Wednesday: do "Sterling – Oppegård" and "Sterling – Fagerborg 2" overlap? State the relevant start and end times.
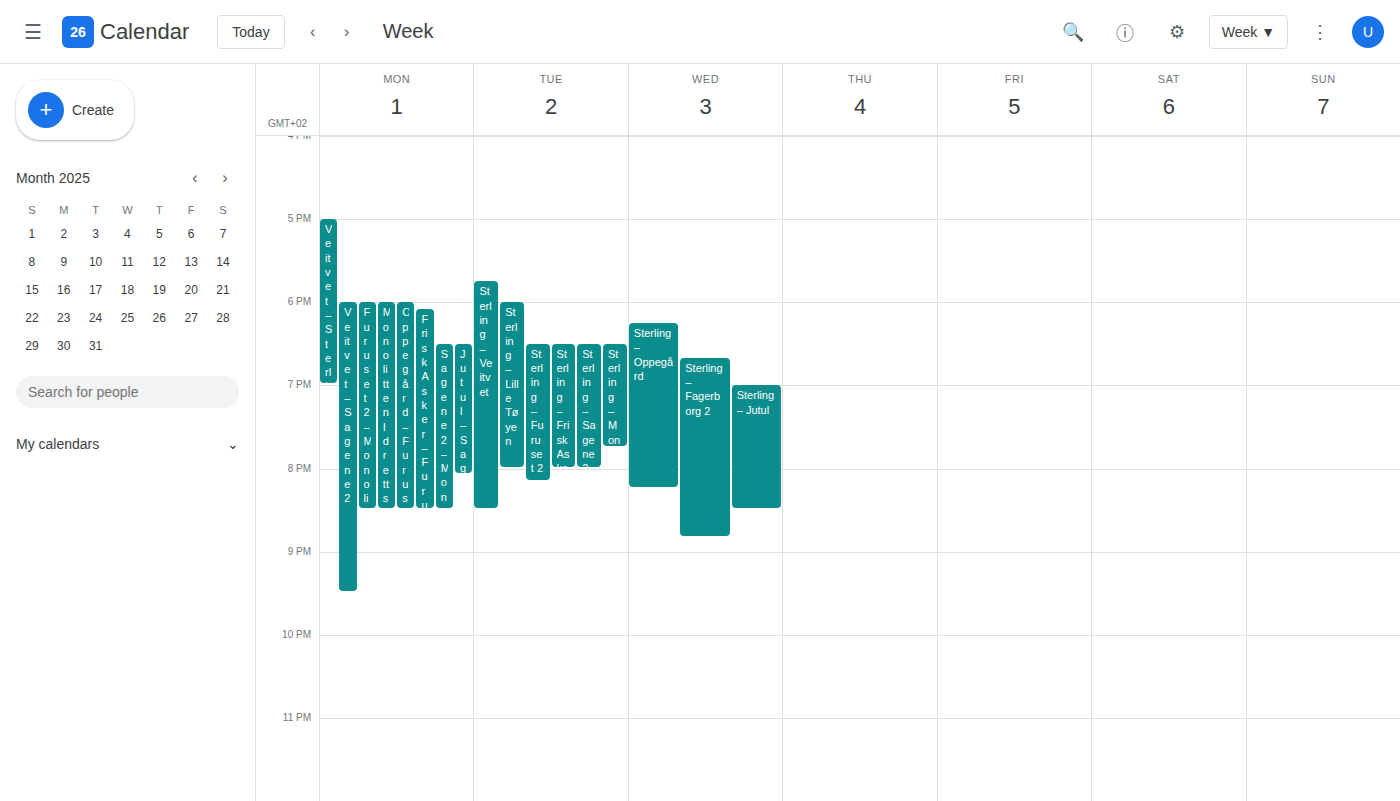
"Sterling – Fagerborg 2" starts at 18:40, before "Sterling – Oppegård" ends at 20:15 -- they overlap.